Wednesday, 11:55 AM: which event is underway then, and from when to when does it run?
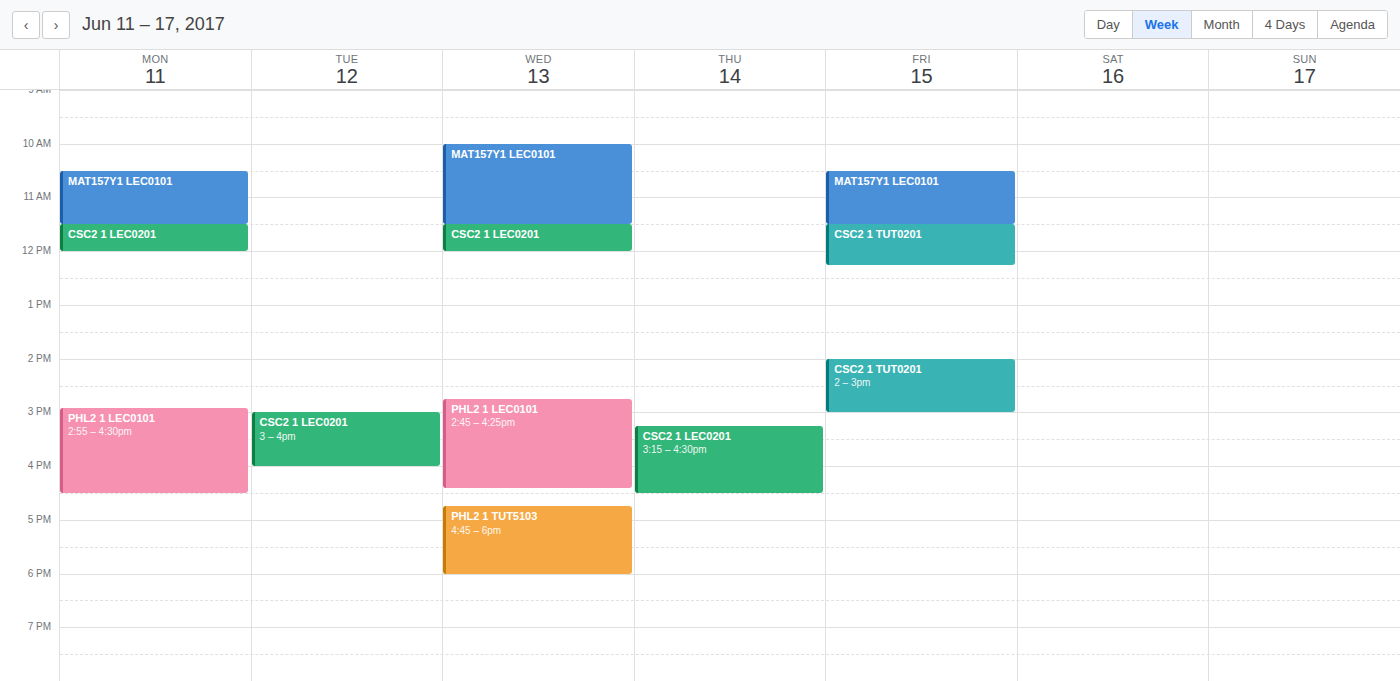
"CSC2 1 LEC0201", 11:30 AM to 12:00 PM